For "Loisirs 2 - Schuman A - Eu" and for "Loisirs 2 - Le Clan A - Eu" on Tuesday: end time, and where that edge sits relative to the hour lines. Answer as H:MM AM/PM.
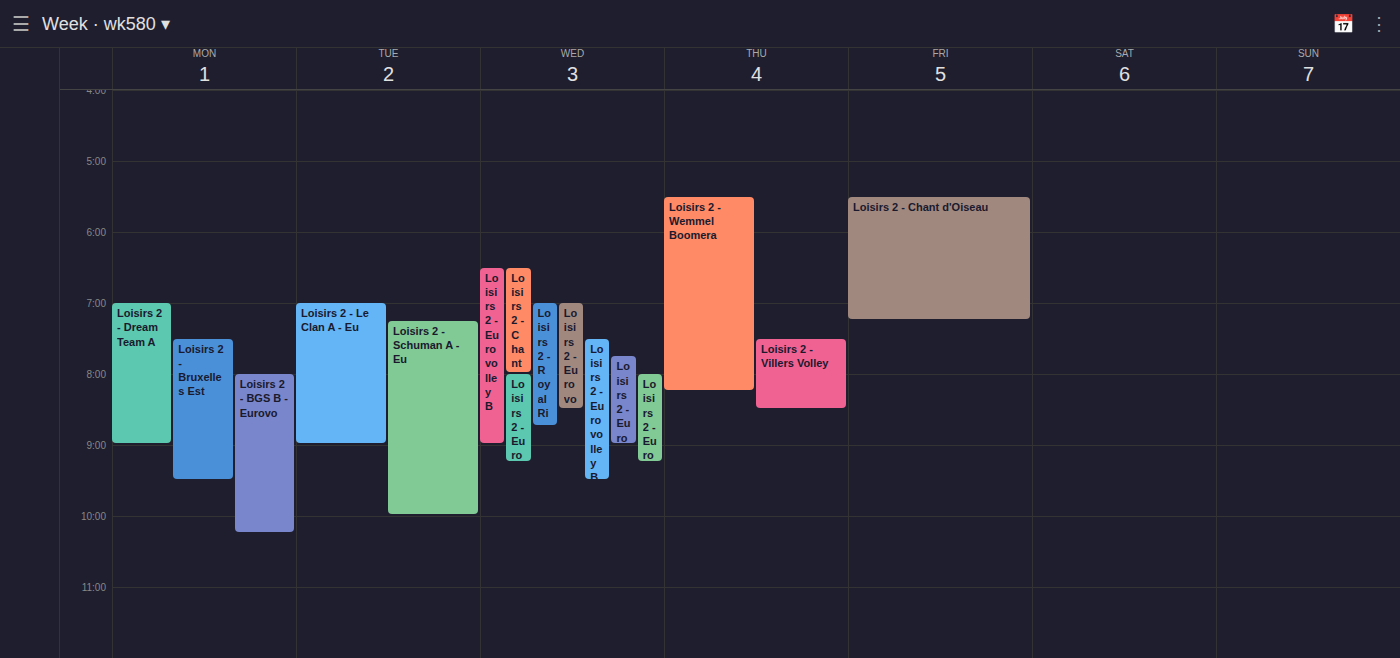
"Loisirs 2 - Schuman A - Eu": 10:00 PM, exactly on the 10 PM line. "Loisirs 2 - Le Clan A - Eu": 9:00 PM, exactly on the 9 PM line.